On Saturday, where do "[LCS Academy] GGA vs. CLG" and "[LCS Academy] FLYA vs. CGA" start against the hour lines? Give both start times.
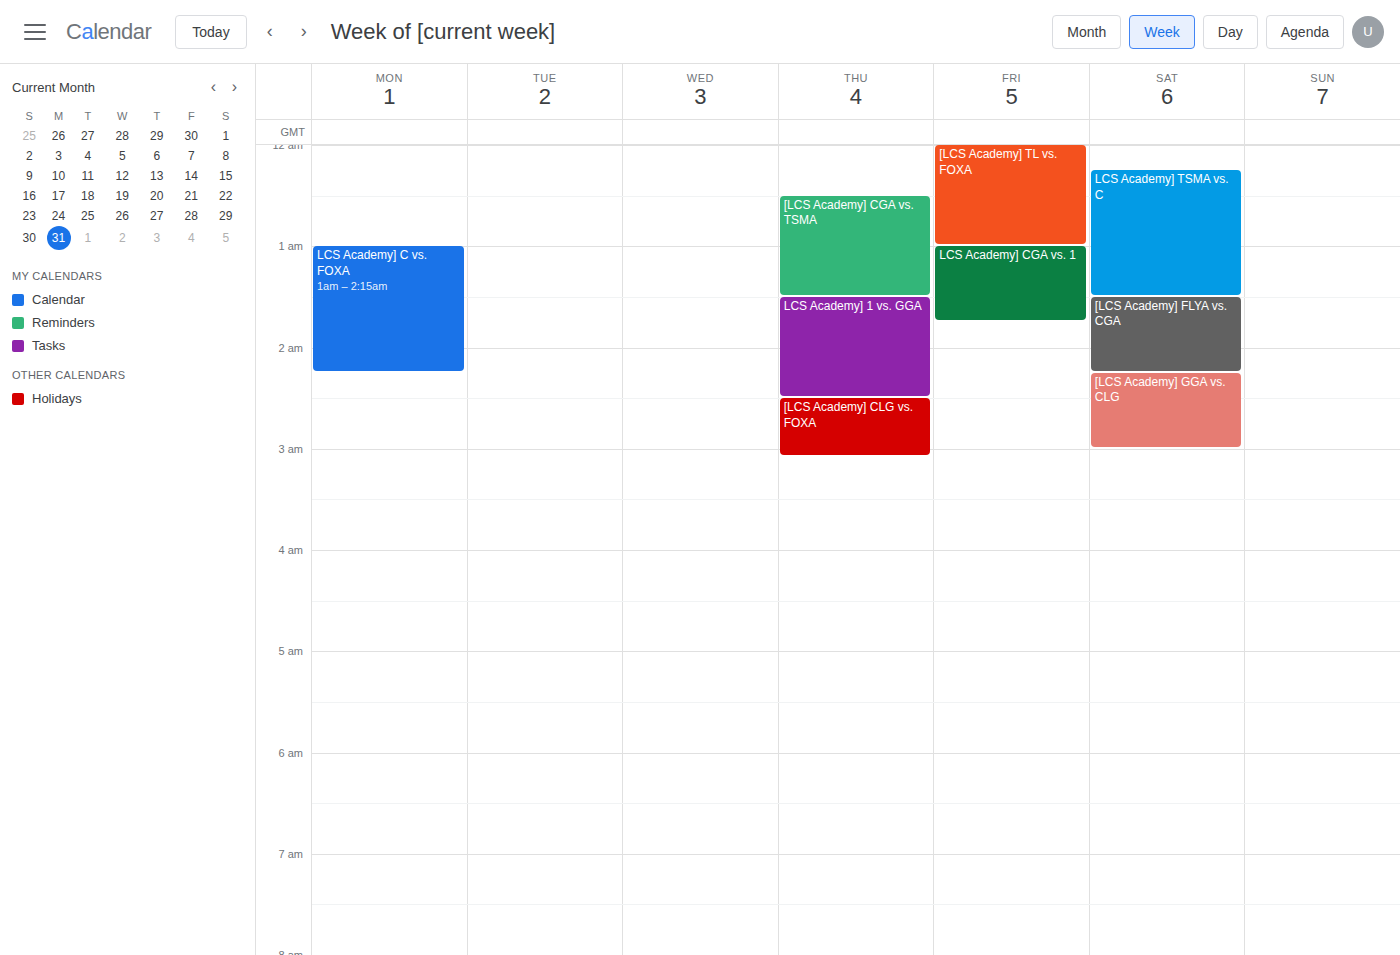
"[LCS Academy] GGA vs. CLG": 2:15 AM, neither: a quarter of the way from the 2 AM line to the 3 AM line. "[LCS Academy] FLYA vs. CGA": 1:30 AM, halfway between the 1 AM and 2 AM lines.